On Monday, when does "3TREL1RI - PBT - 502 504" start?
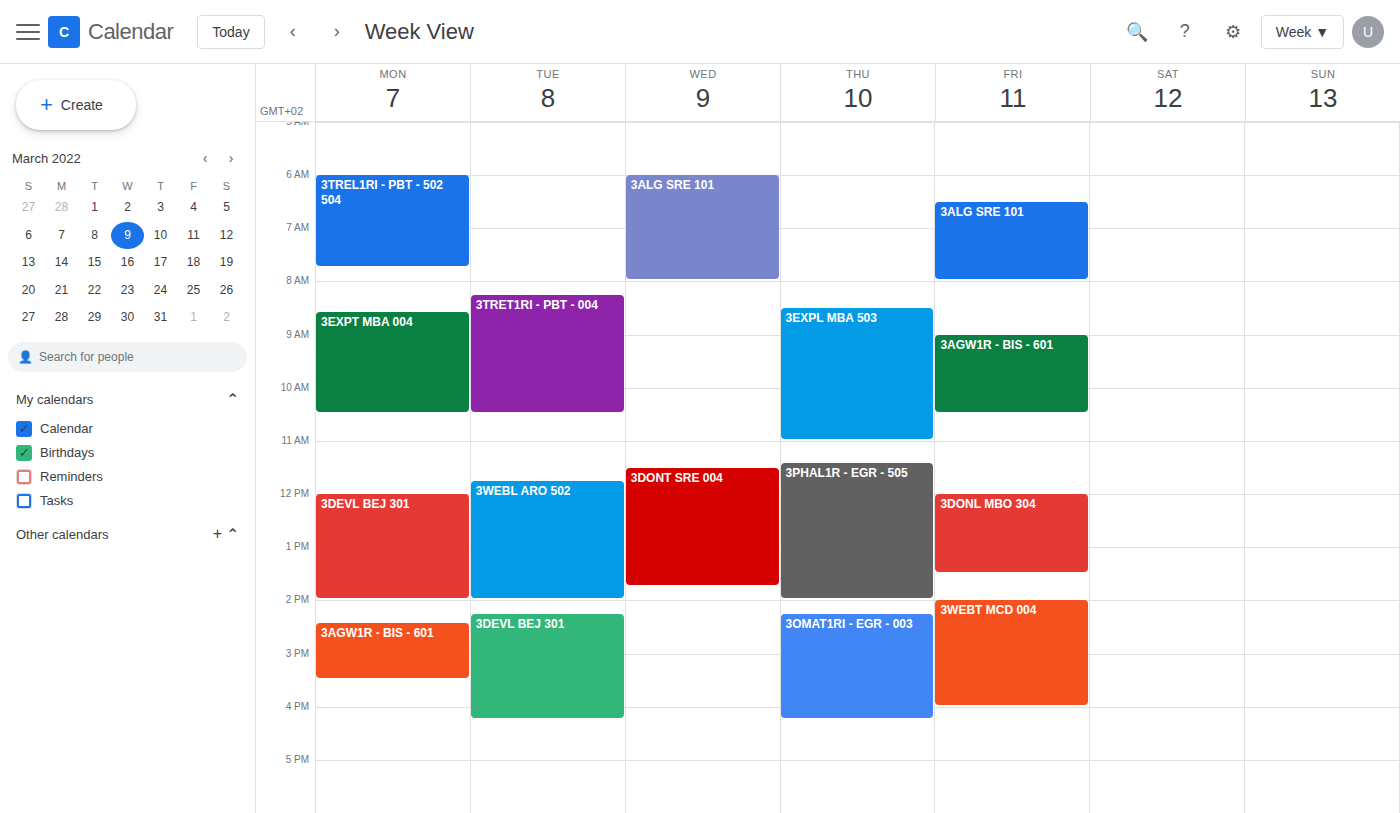
6:00 AM